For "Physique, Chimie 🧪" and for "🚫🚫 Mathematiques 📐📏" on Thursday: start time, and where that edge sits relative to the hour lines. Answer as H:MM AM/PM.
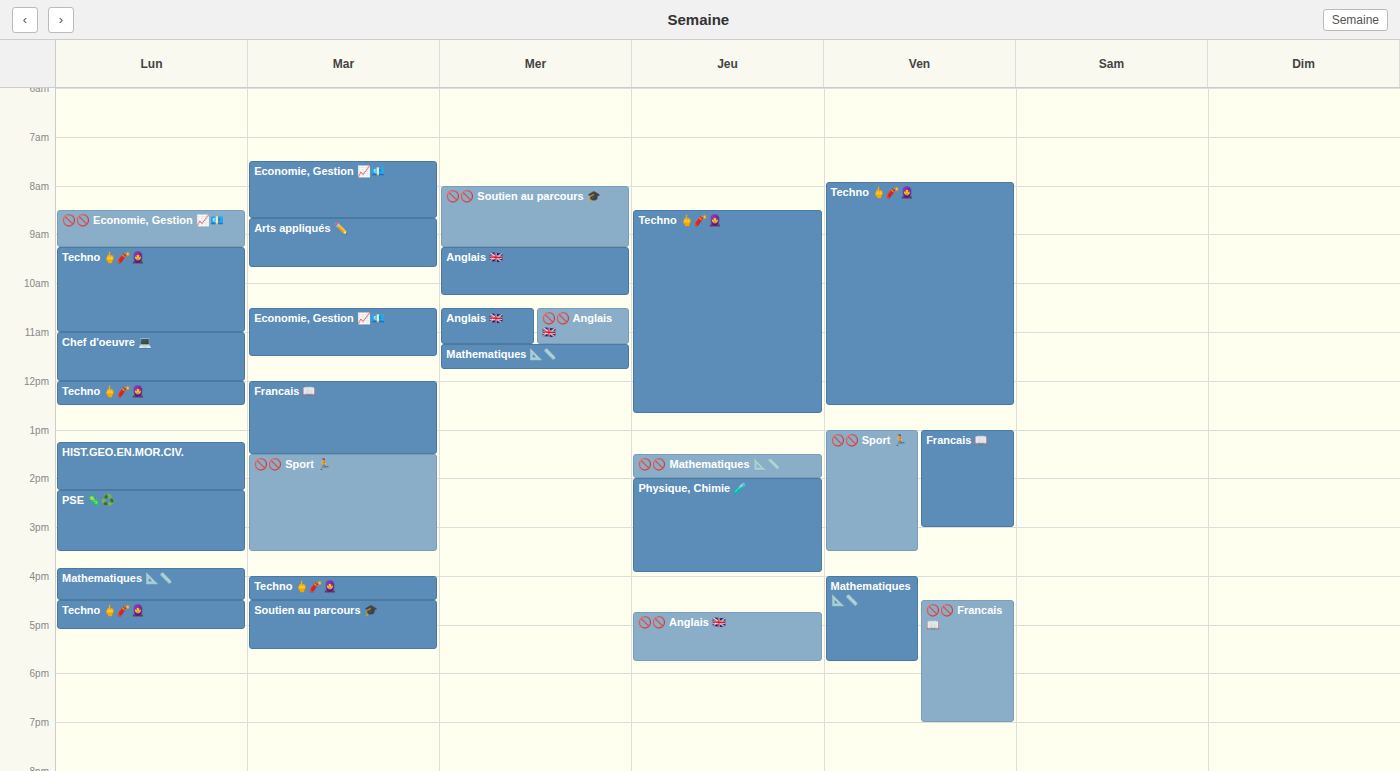
"Physique, Chimie 🧪": 2:00 PM, exactly on the 2 PM line. "🚫🚫 Mathematiques 📐📏": 1:30 PM, halfway between the 1 PM and 2 PM lines.